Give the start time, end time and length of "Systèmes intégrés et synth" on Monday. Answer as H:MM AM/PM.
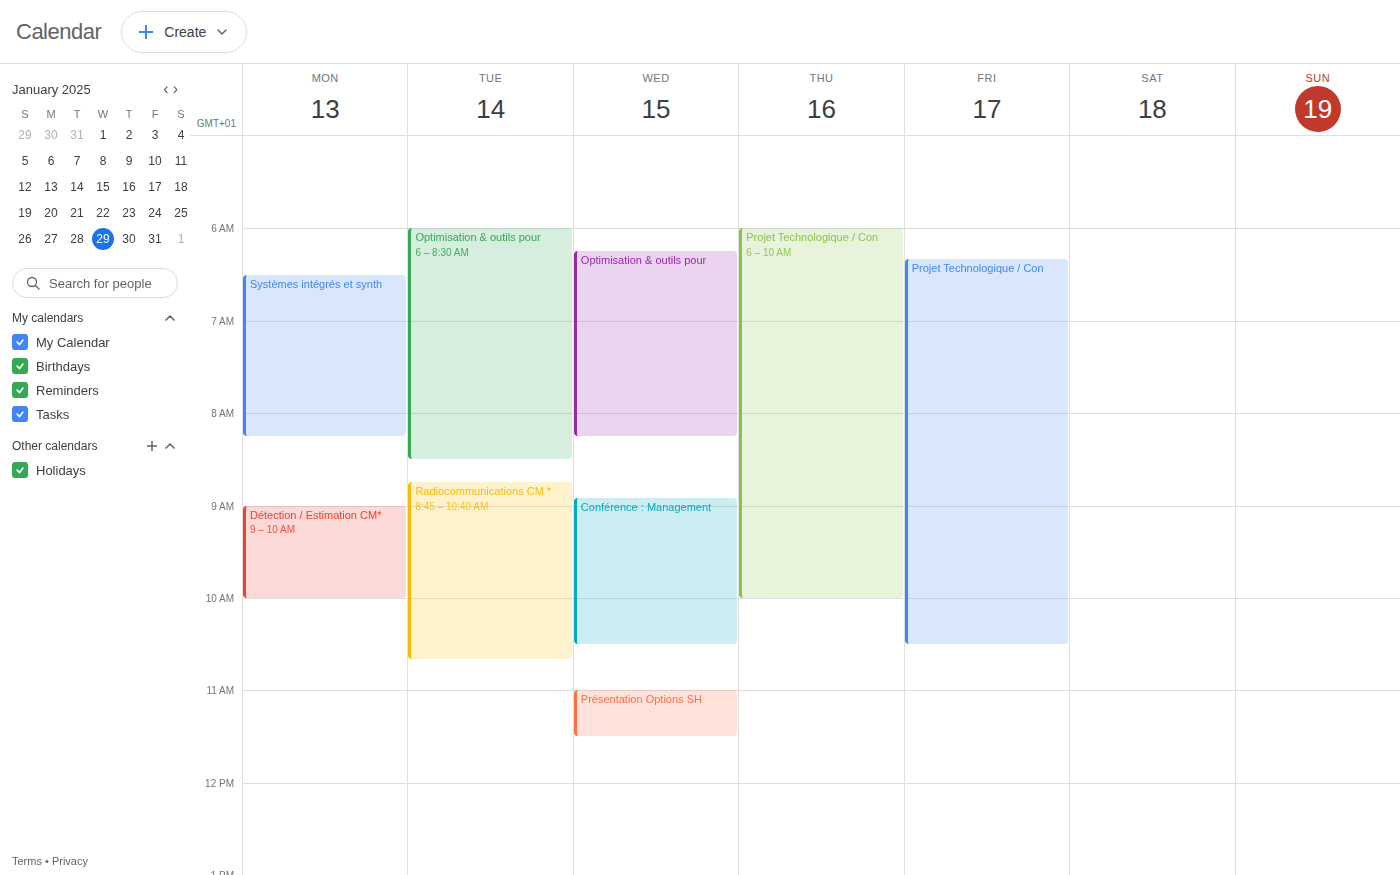
6:30 AM to 8:15 AM, 1 hour 45 minutes